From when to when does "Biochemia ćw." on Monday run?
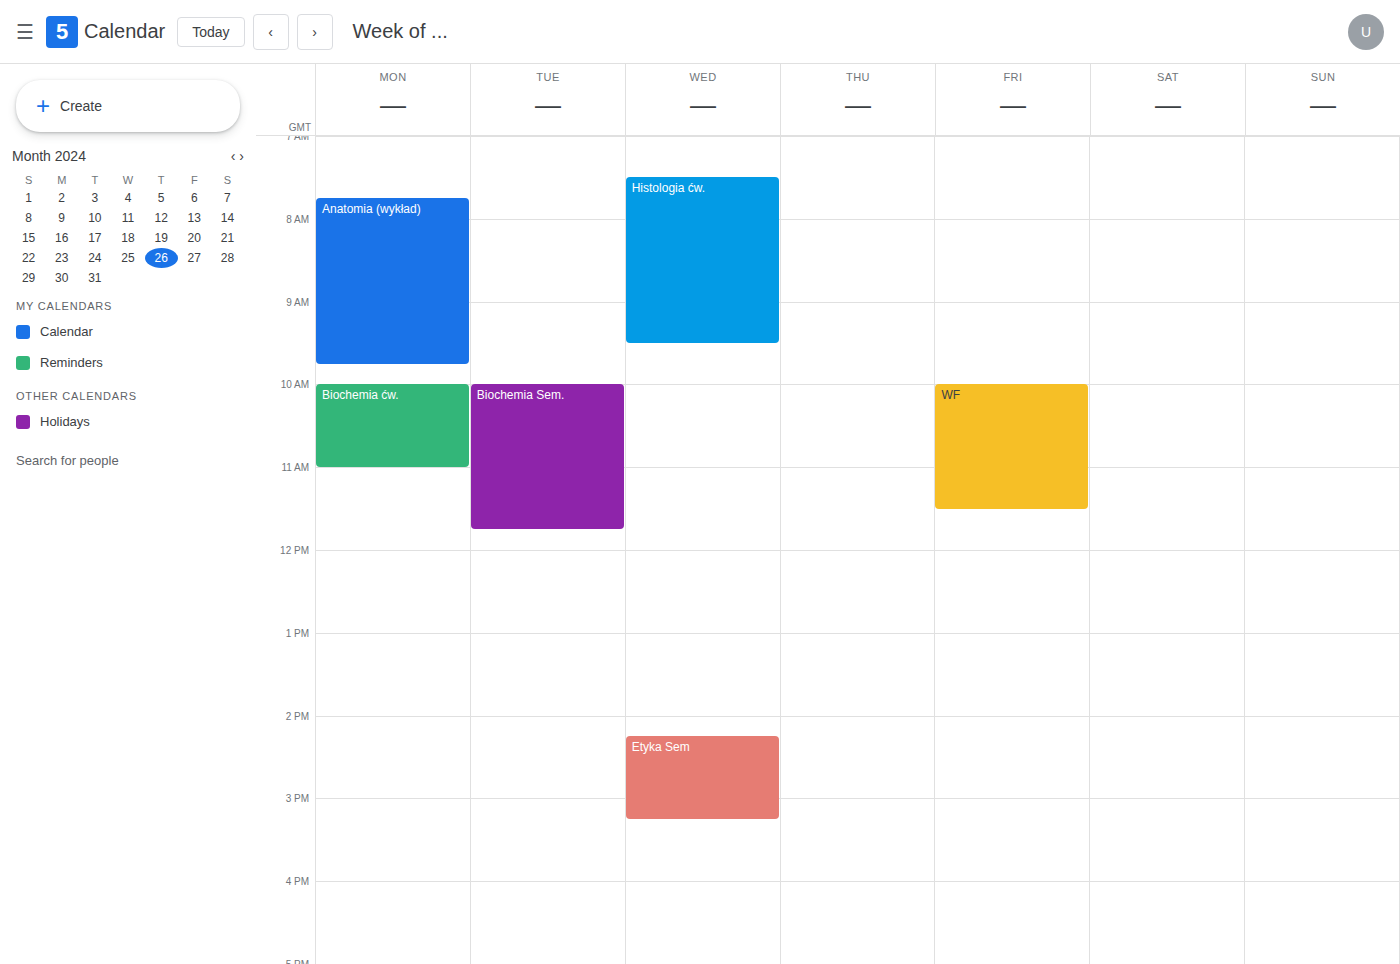
10:00 AM to 11:00 AM